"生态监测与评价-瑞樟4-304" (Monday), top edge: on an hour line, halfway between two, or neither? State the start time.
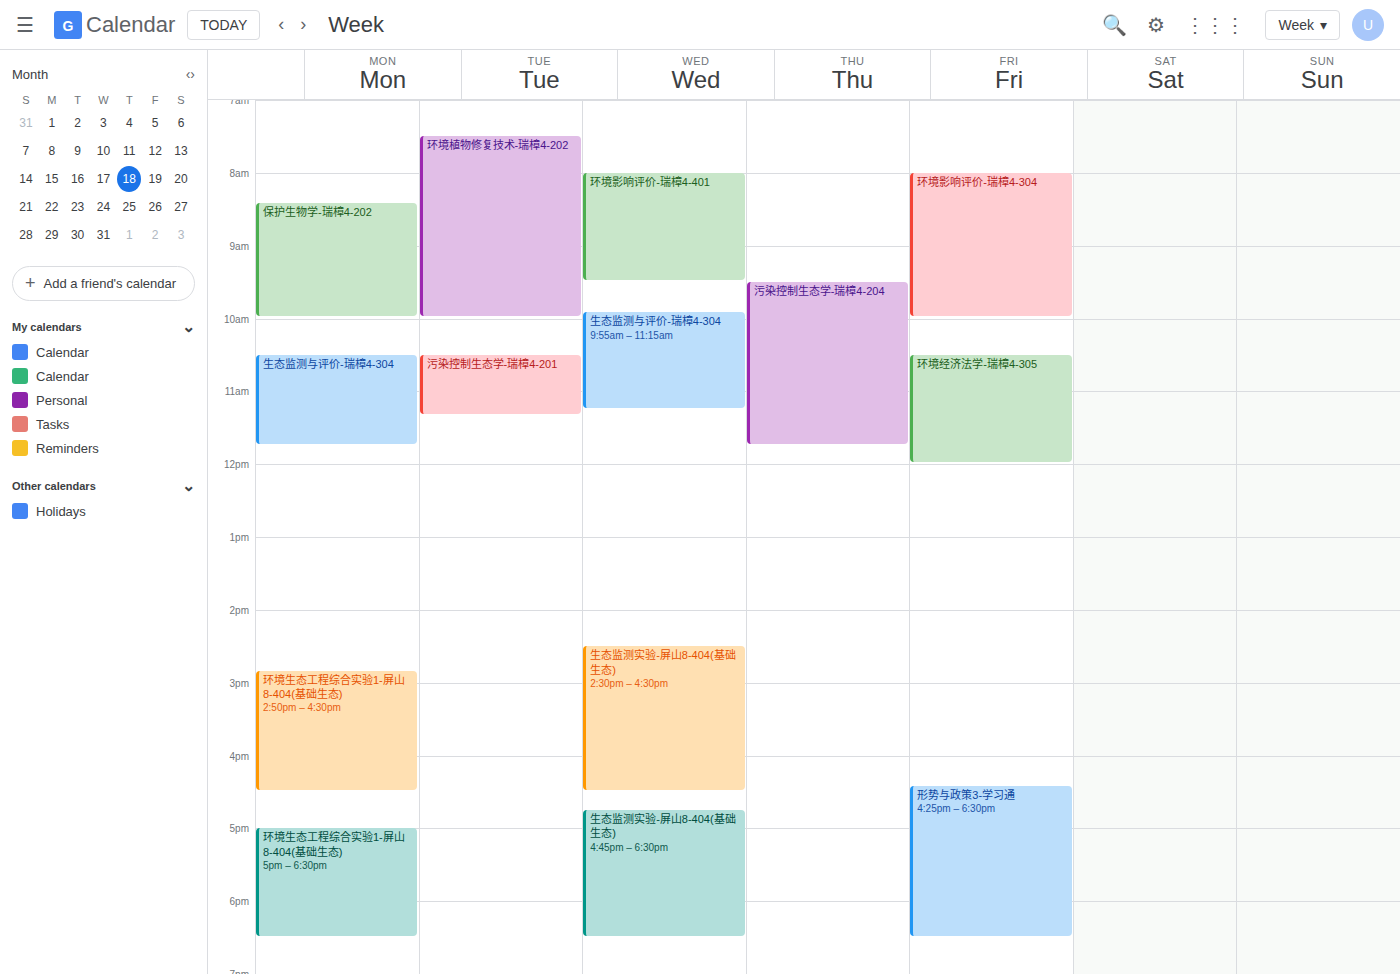
10:30 AM -- halfway between the 10 AM and 11 AM lines.